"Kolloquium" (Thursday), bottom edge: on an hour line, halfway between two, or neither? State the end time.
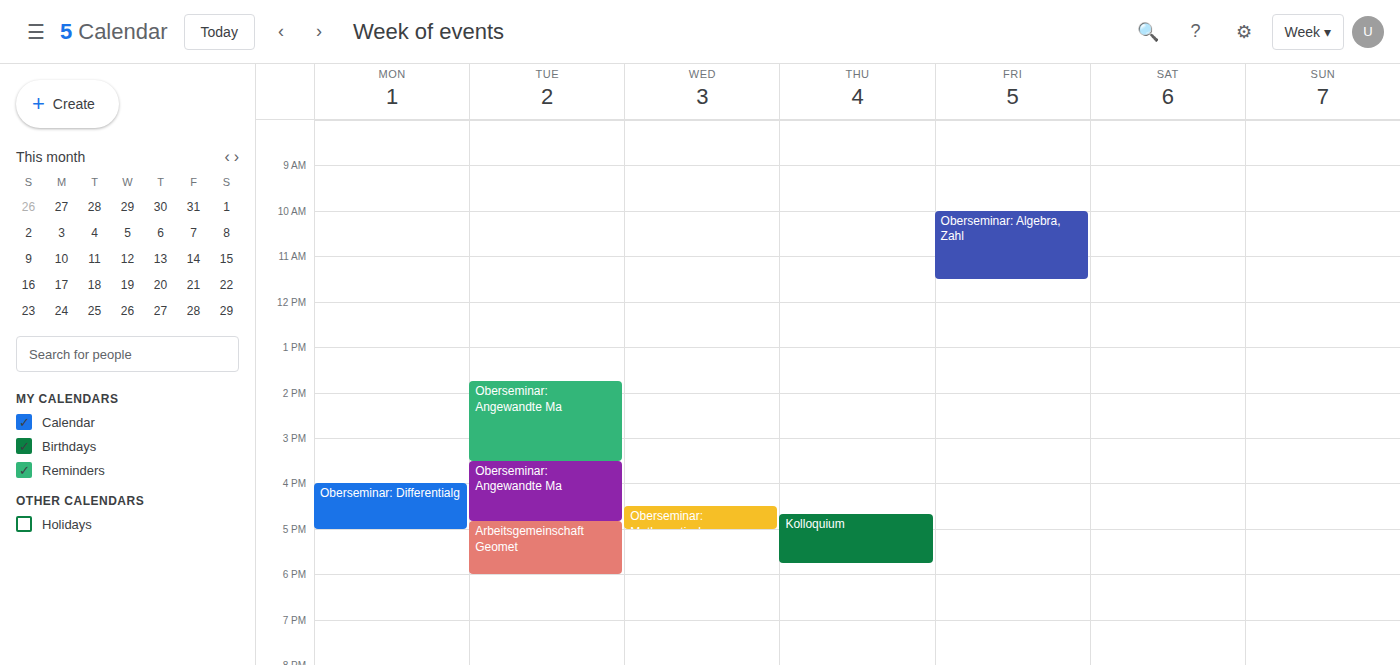
5:45 PM -- neither: three quarters of the way from the 5 PM line to the 6 PM line.